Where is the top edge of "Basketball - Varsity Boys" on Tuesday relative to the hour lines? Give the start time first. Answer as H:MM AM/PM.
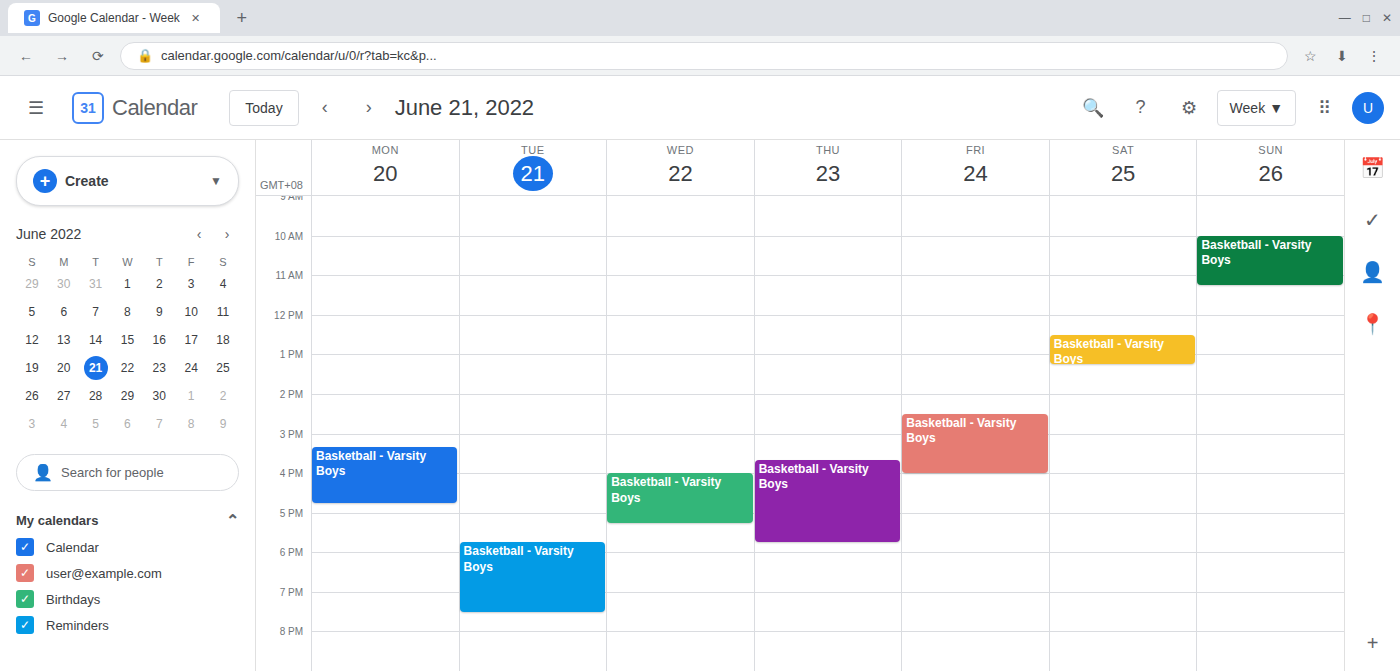
5:45 PM -- neither: three quarters of the way from the 5 PM line to the 6 PM line.